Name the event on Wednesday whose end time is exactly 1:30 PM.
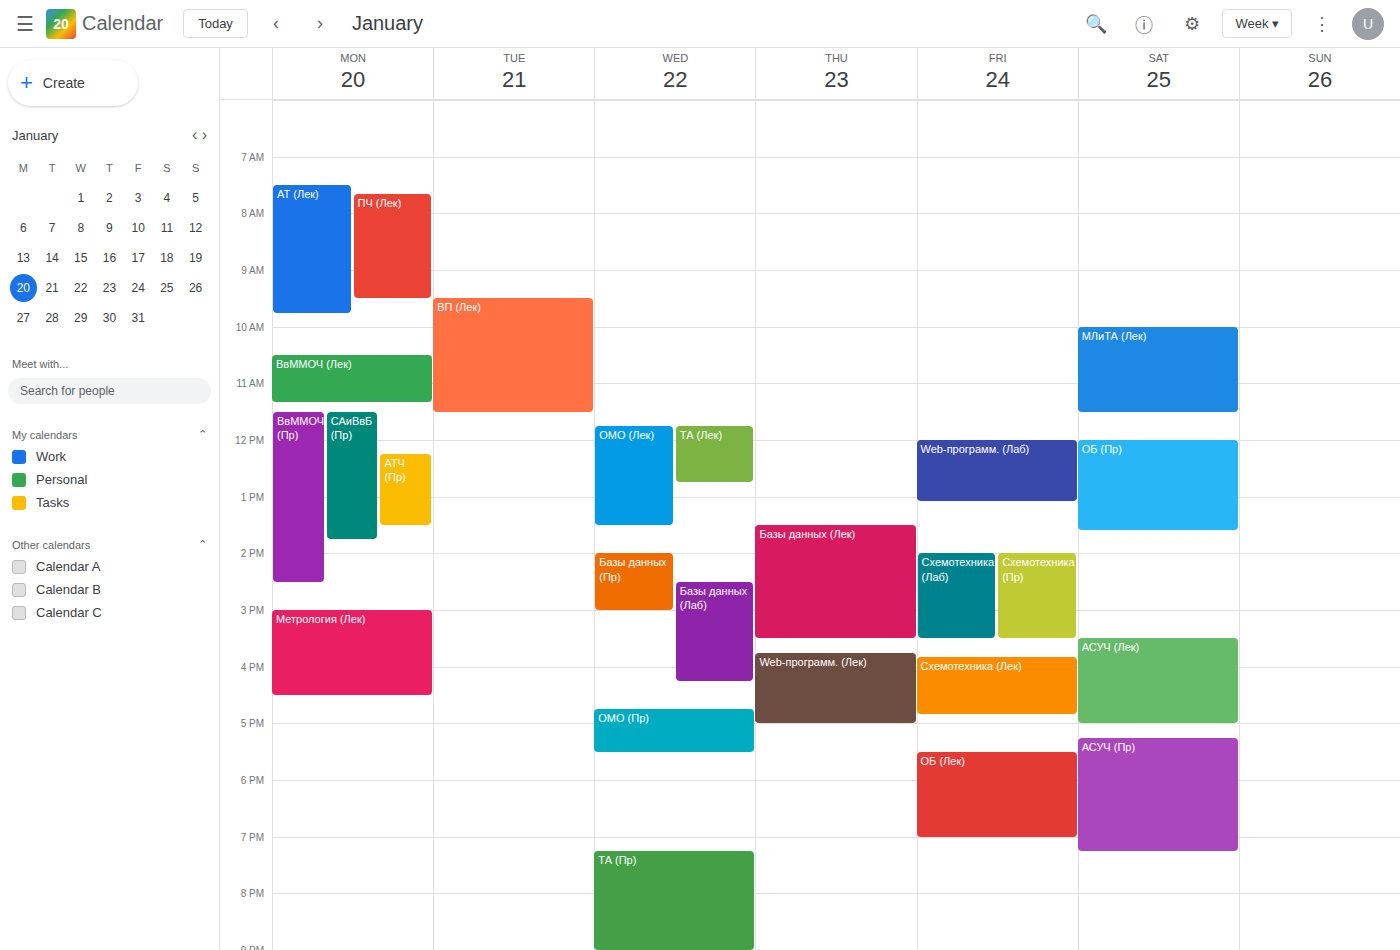
"ОМО (Лек)"